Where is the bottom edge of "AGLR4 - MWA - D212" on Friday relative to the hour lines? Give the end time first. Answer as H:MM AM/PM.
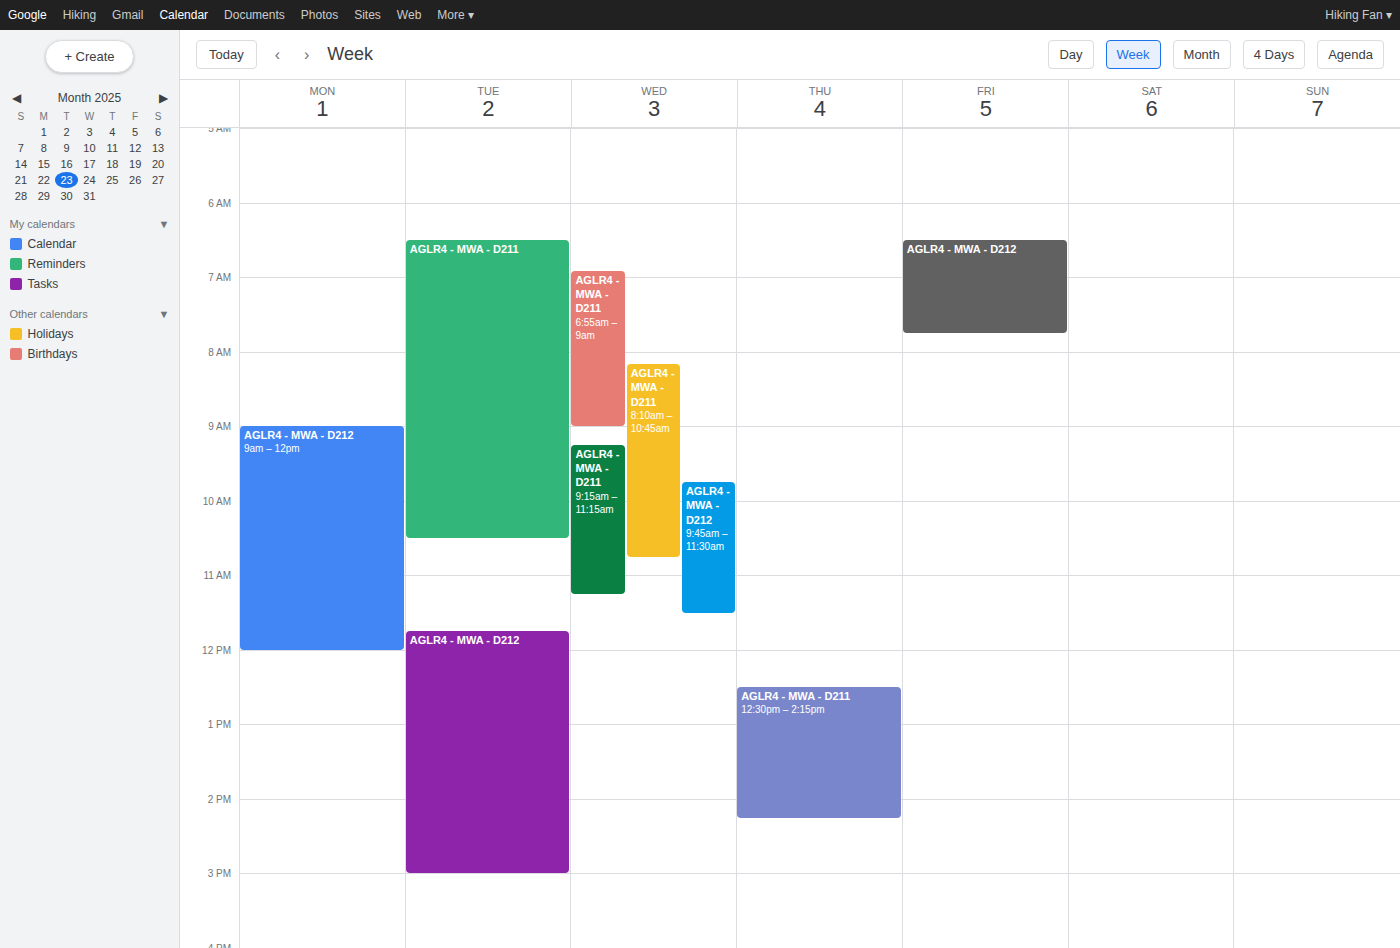
7:45 AM -- neither: three quarters of the way from the 7 AM line to the 8 AM line.